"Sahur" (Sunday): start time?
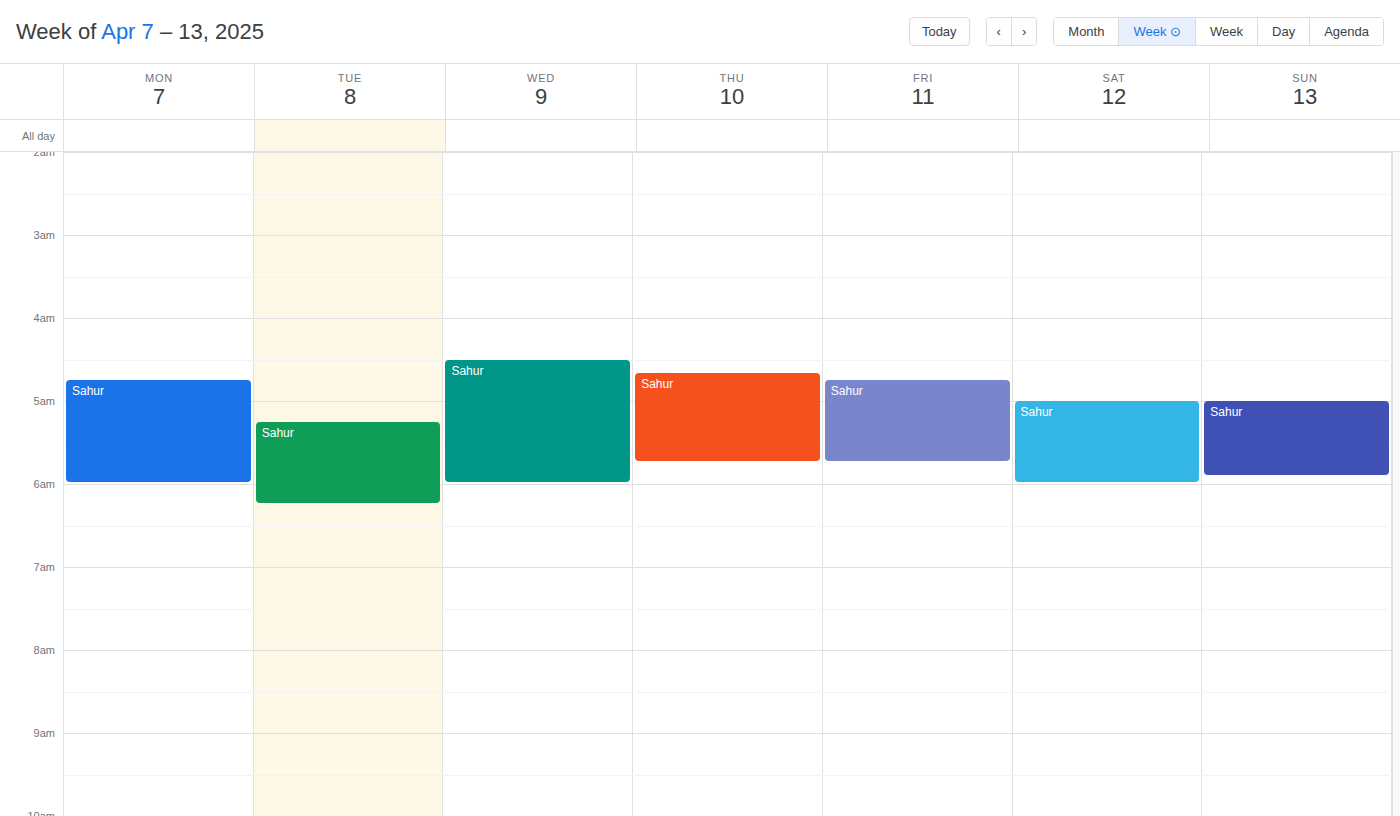
05:00